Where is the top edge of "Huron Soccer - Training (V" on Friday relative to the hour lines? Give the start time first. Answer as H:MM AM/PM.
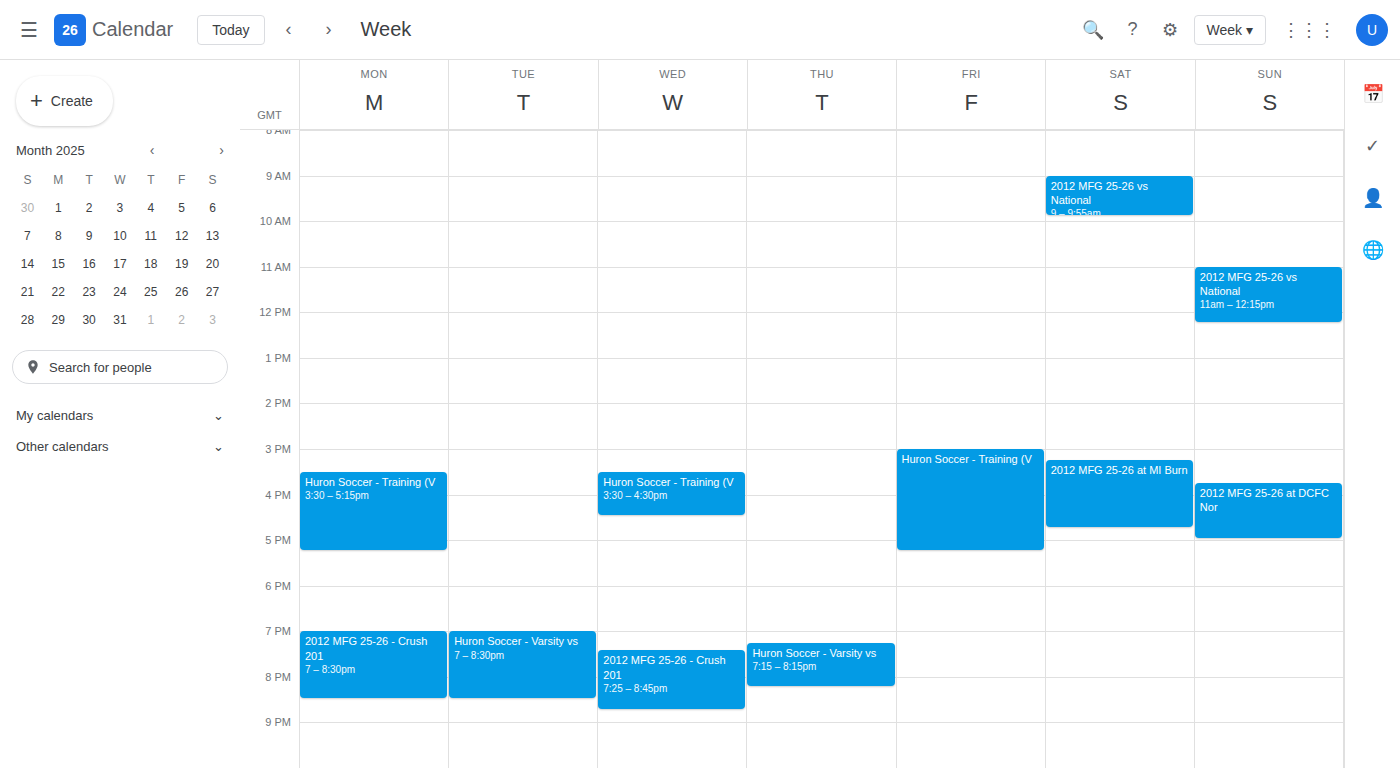
3:00 PM -- exactly on the 3 PM line.